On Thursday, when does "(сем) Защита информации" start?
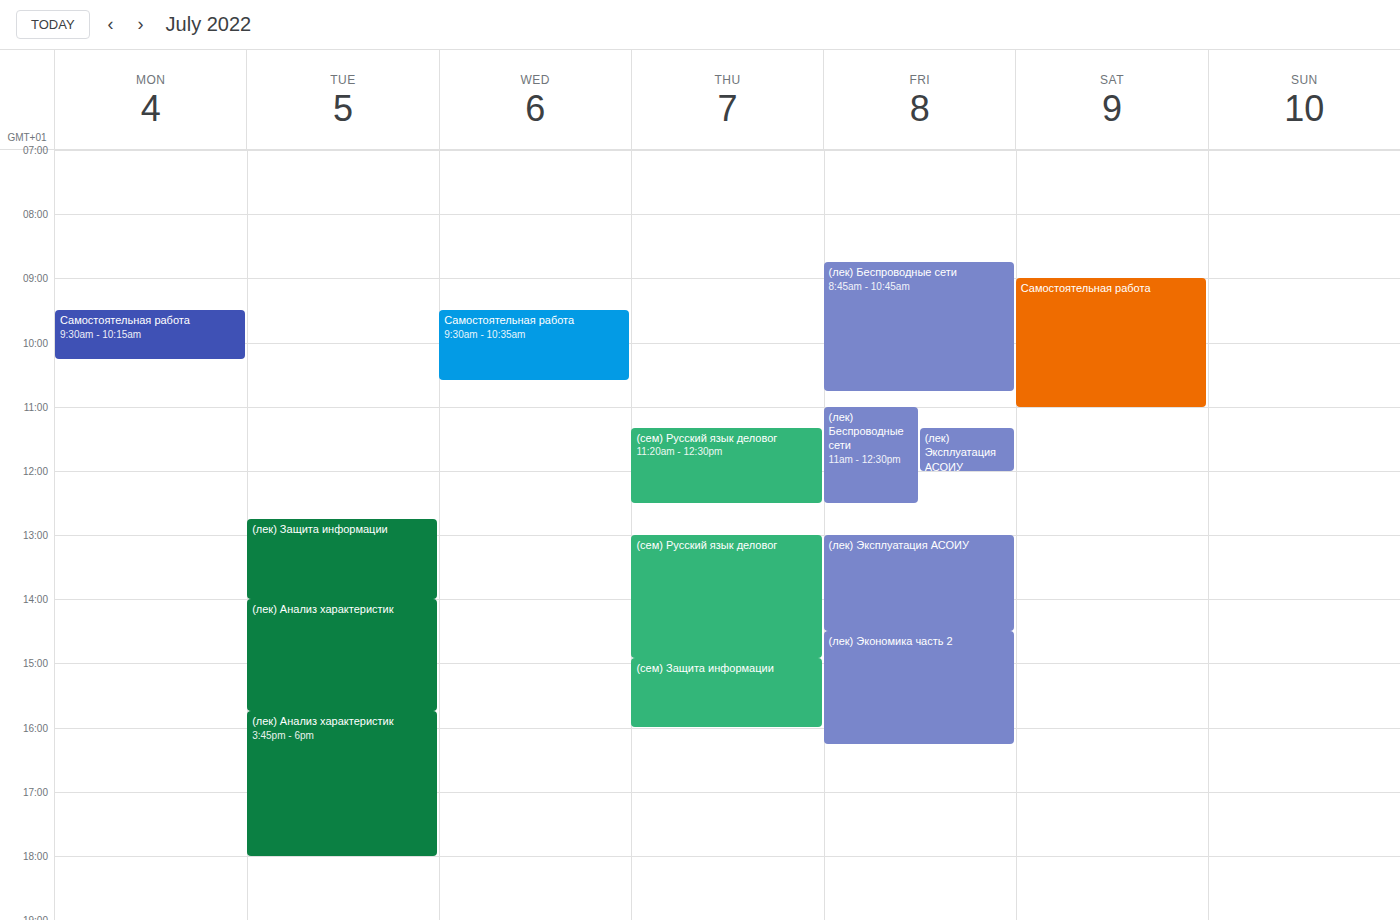
2:55 PM